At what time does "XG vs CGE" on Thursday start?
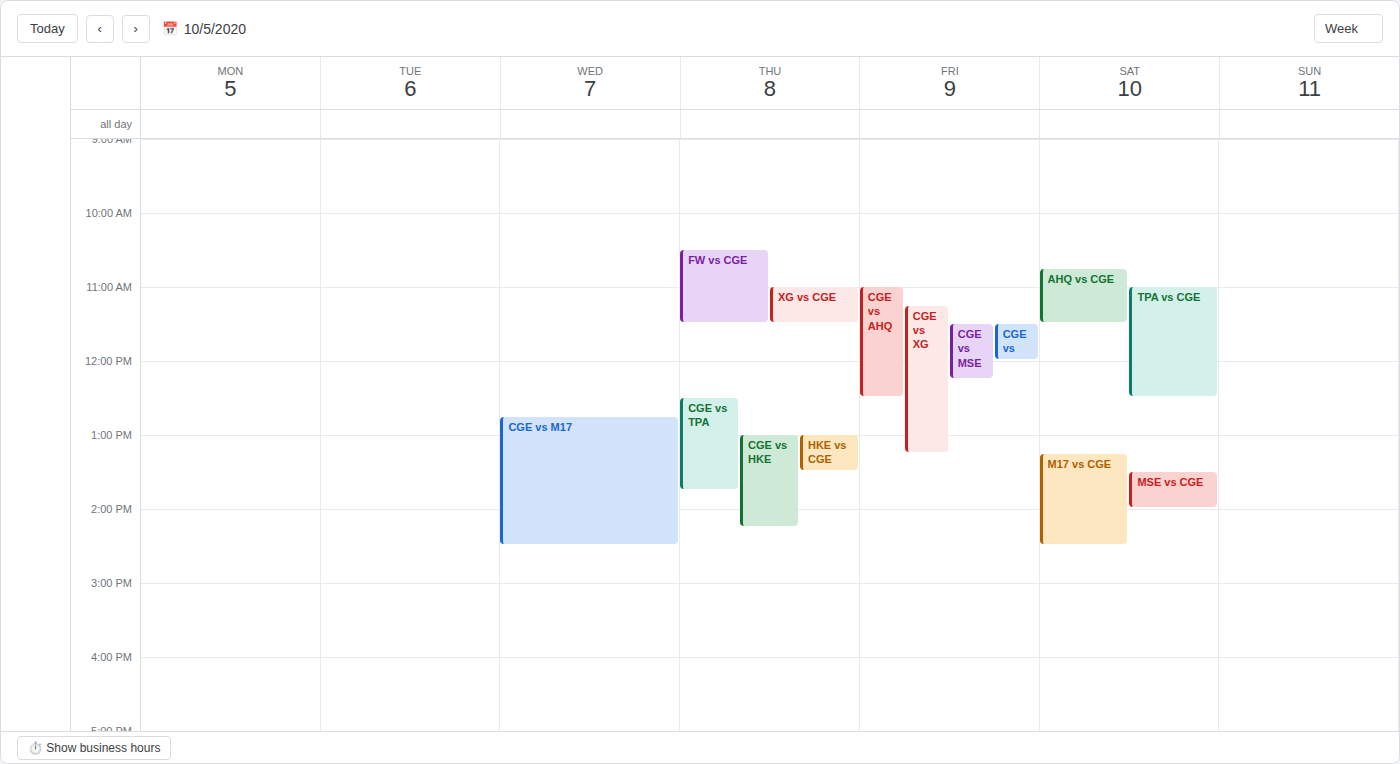
11:00 AM